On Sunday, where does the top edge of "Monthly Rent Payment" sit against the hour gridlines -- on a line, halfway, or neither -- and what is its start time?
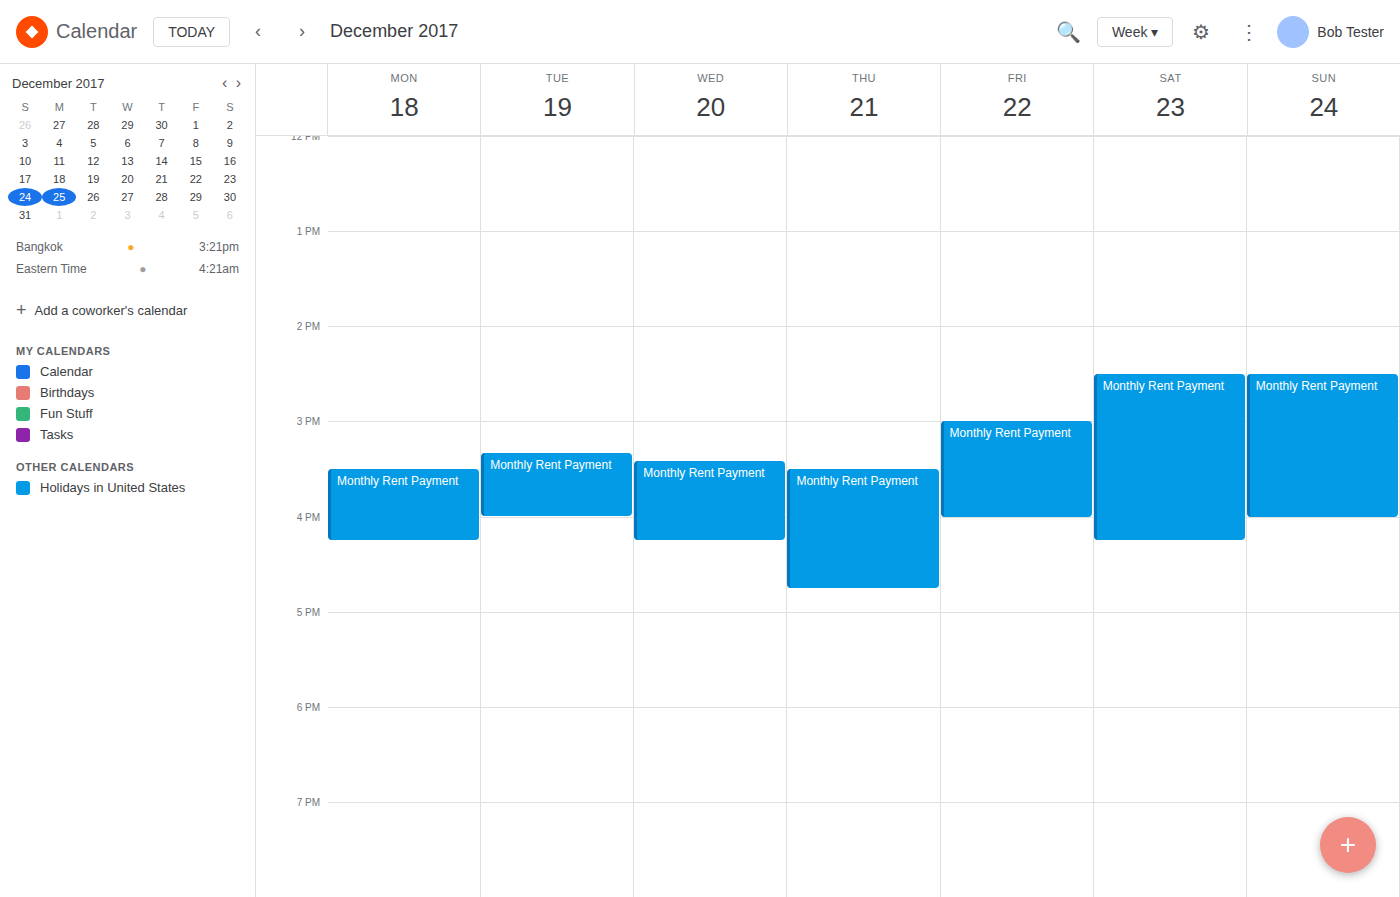
2:30 PM -- halfway between the 2 PM and 3 PM lines.